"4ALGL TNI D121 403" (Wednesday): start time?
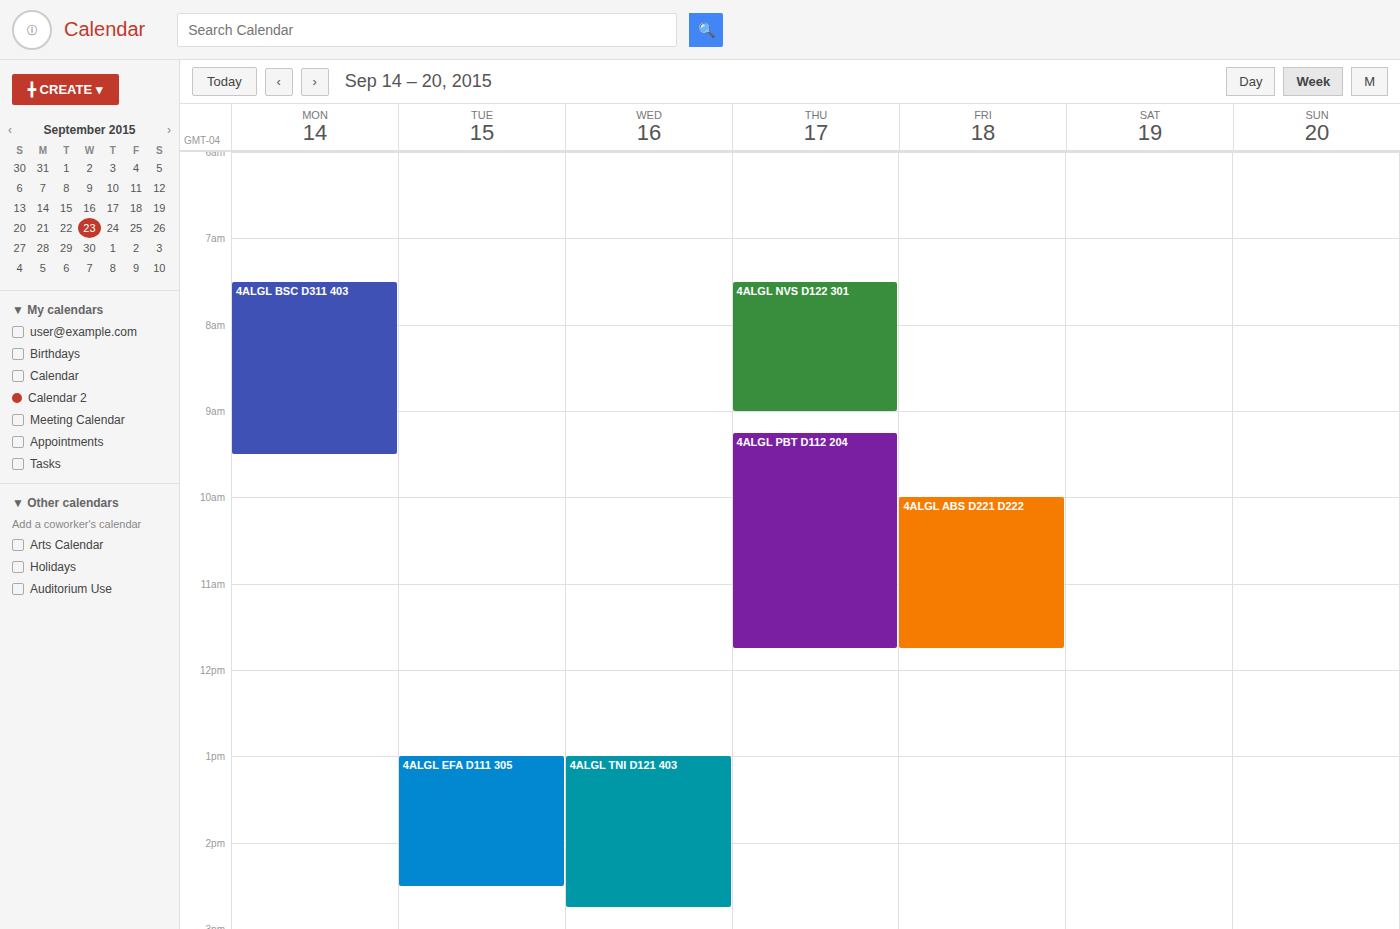
1:00 PM